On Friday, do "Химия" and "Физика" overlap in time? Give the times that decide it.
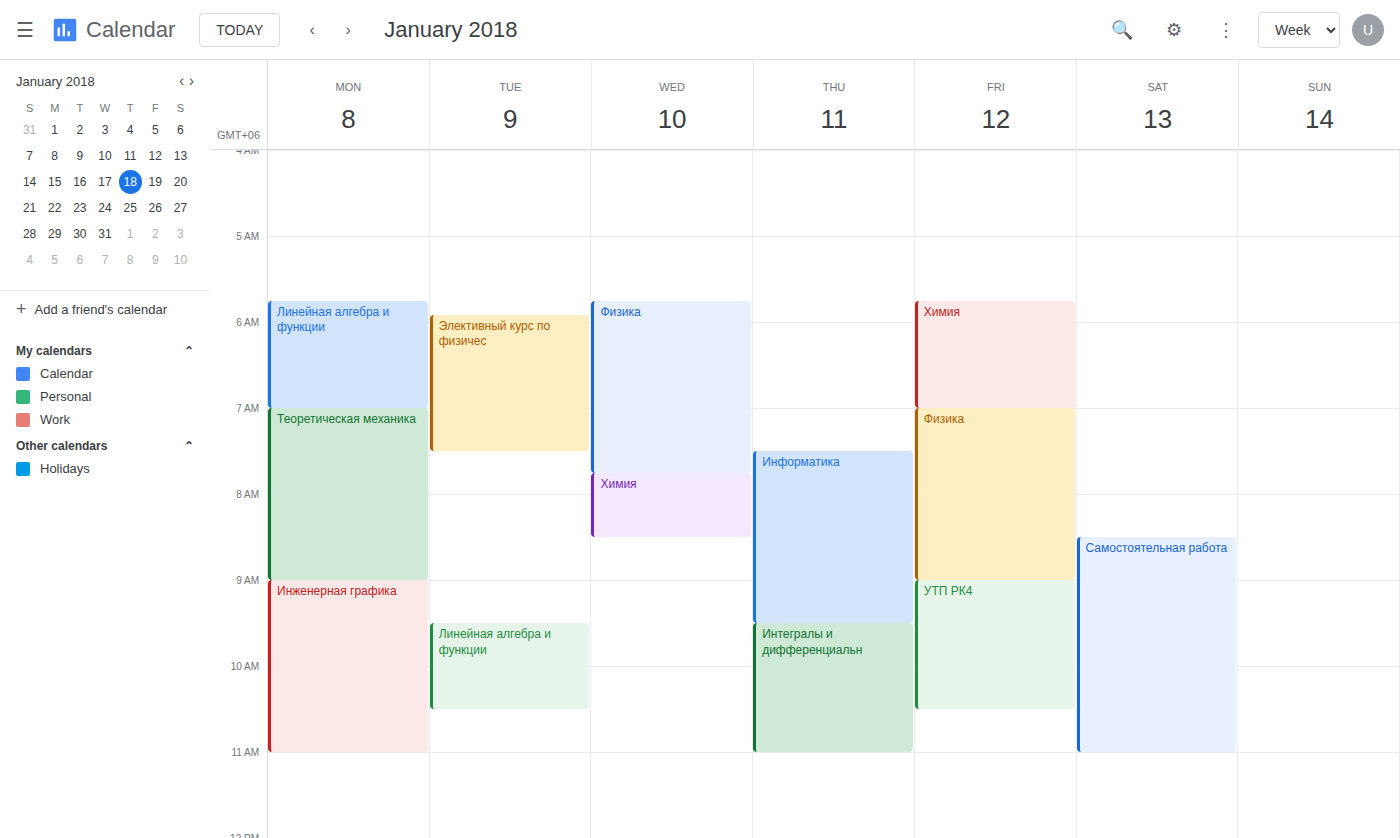
"Химия" ends at 7:00 AM, exactly when "Физика" starts -- they touch but do not overlap.